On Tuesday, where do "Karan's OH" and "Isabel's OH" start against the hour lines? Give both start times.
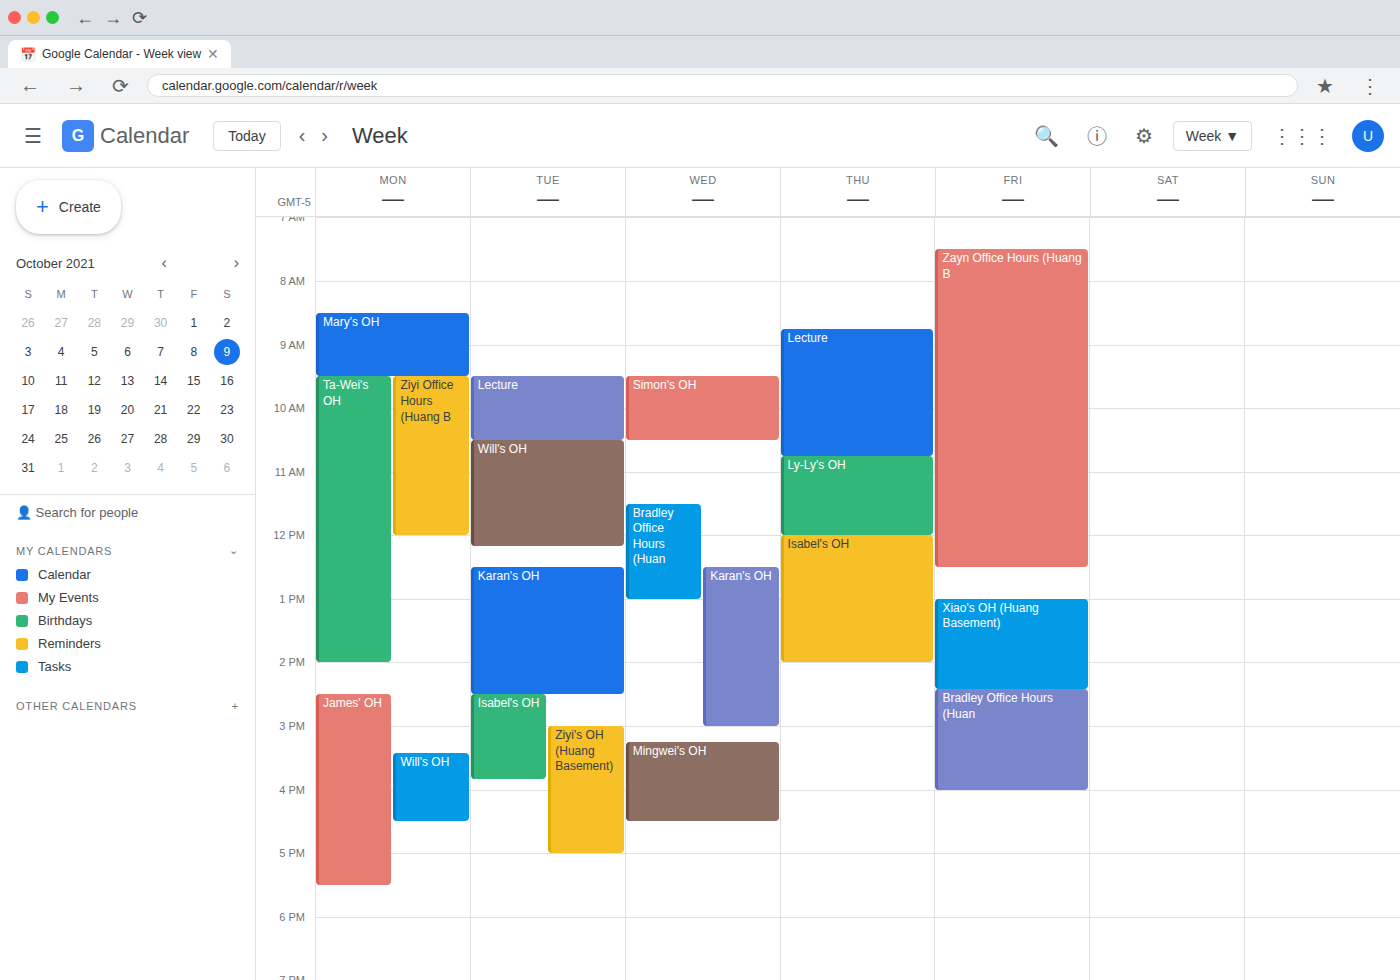
"Karan's OH": 12:30 PM, halfway between the 12 PM and 1 PM lines. "Isabel's OH": 2:30 PM, halfway between the 2 PM and 3 PM lines.